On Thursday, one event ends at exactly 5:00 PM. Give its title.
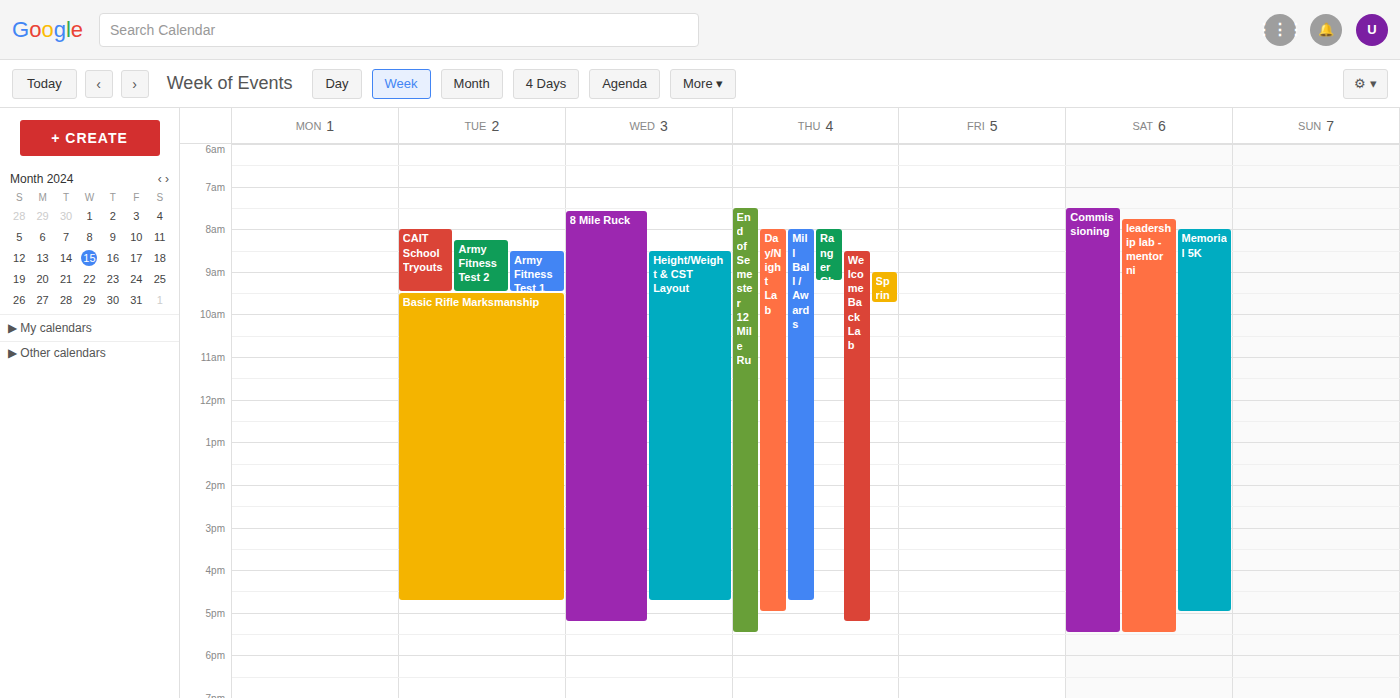
"Day/Night Lab"